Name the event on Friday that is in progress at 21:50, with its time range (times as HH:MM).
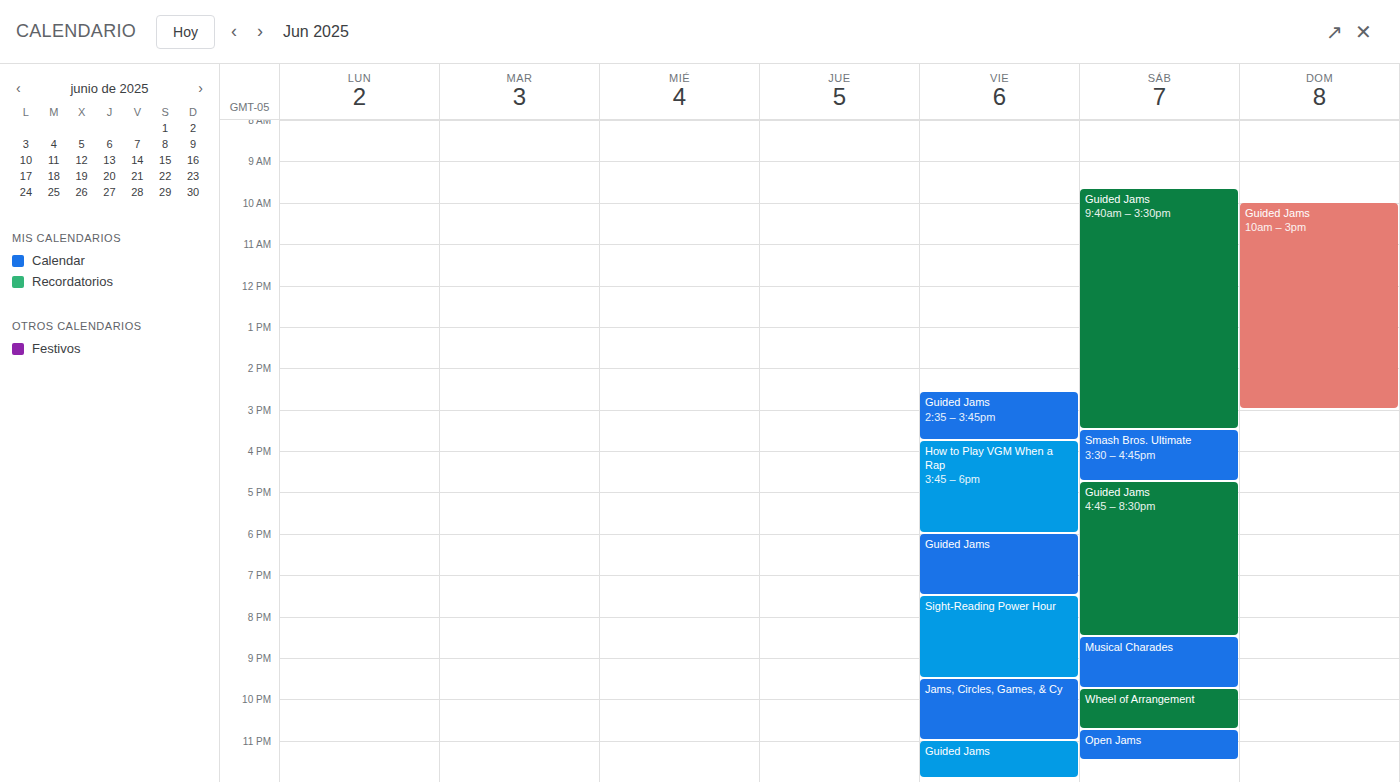
"Jams, Circles, Games, & Cy", 21:30 to 23:00